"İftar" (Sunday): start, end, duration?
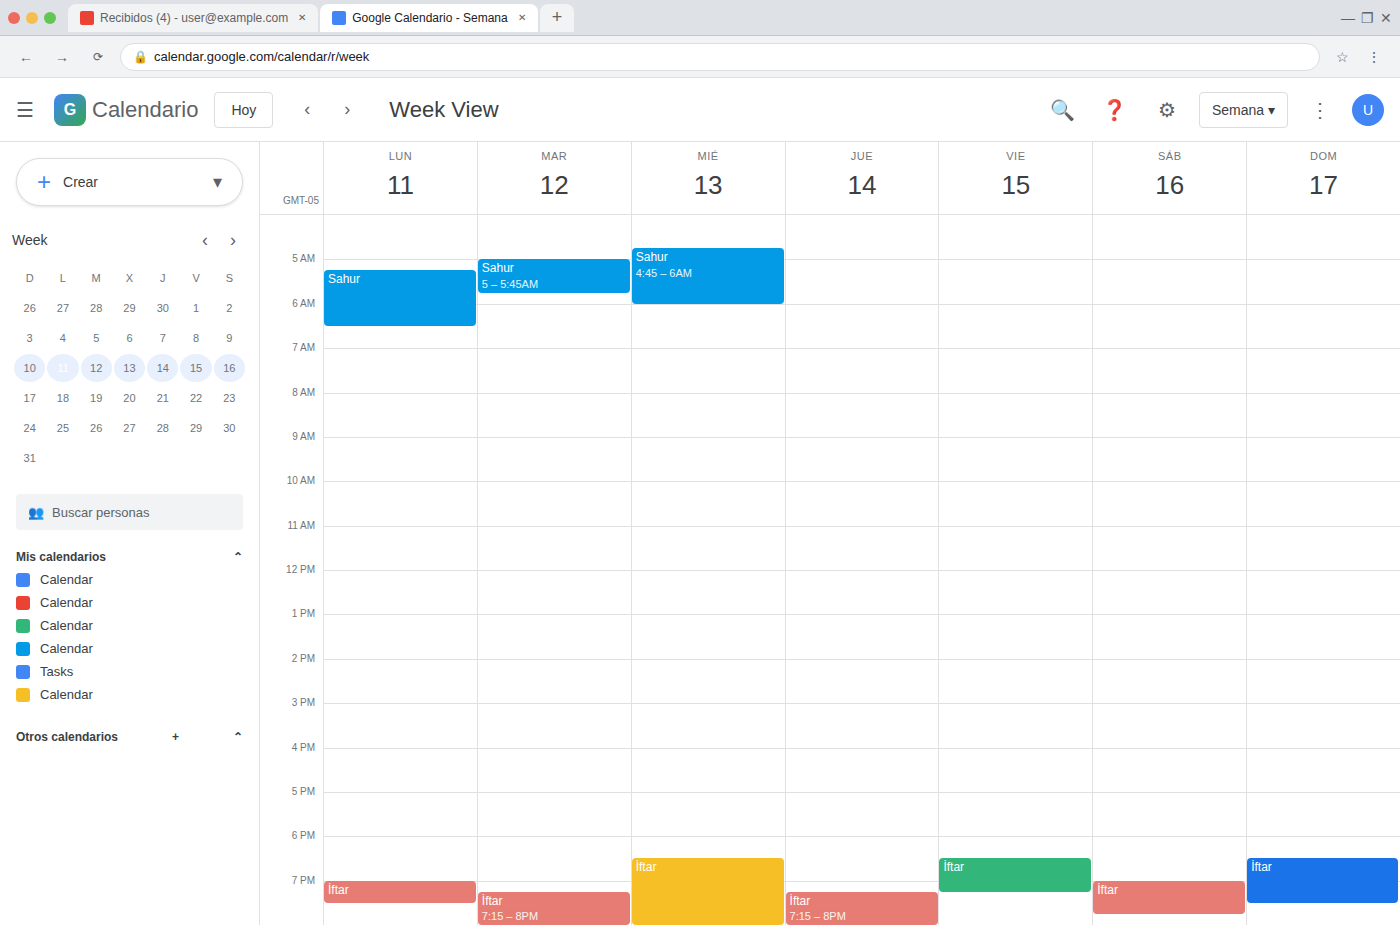
6:30 PM to 7:30 PM, 1 hour